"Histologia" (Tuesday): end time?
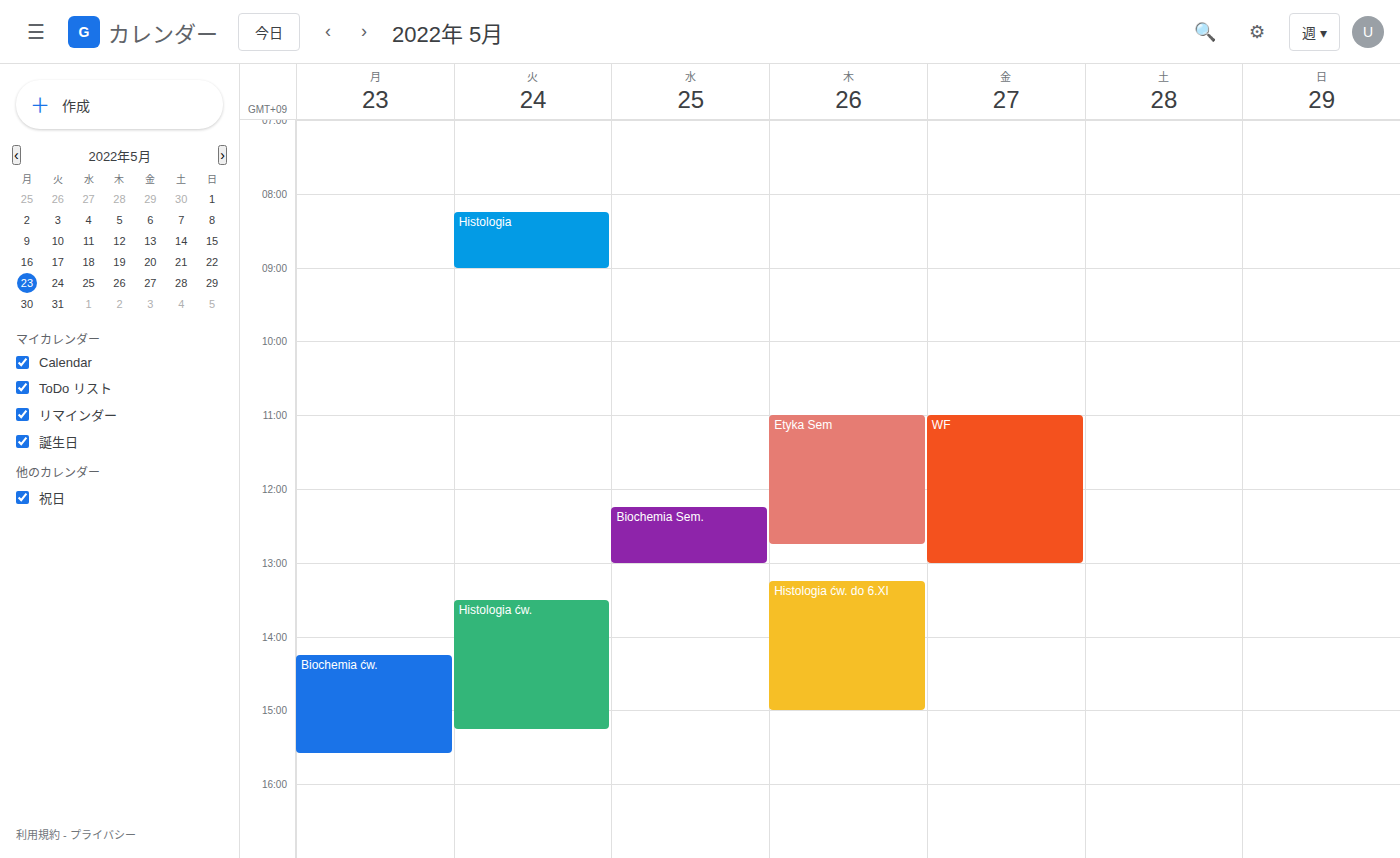
9:00 AM